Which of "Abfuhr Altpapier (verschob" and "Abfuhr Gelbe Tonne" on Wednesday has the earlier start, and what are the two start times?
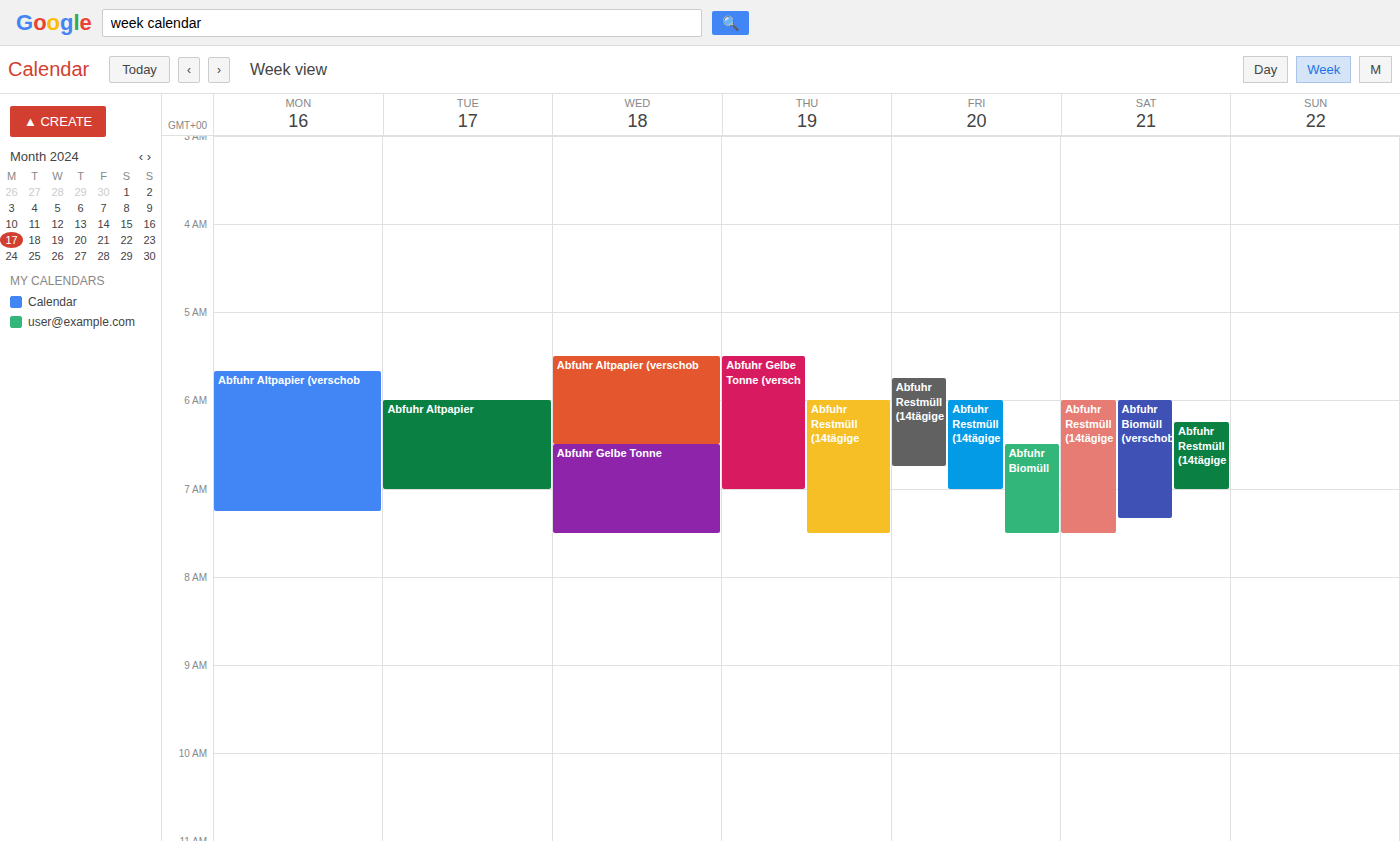
"Abfuhr Altpapier (verschob" 5:30 AM; "Abfuhr Gelbe Tonne" 6:30 AM.